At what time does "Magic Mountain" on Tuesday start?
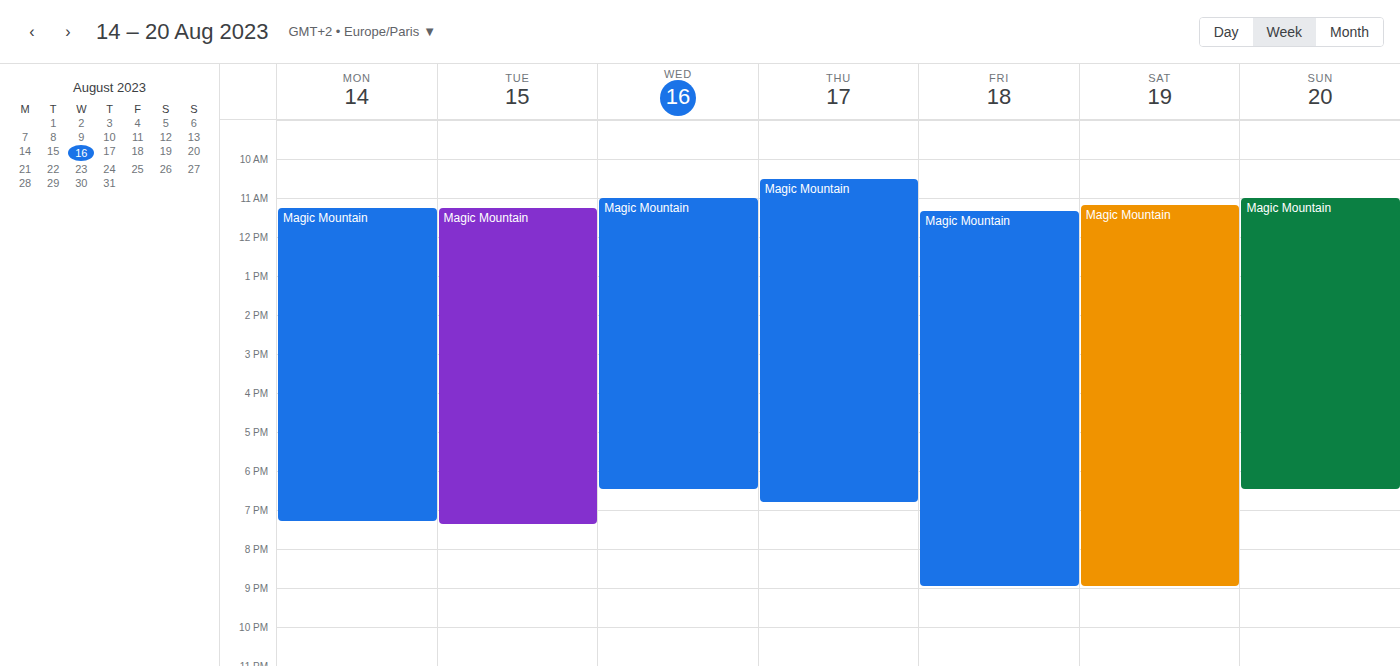
11:15 AM